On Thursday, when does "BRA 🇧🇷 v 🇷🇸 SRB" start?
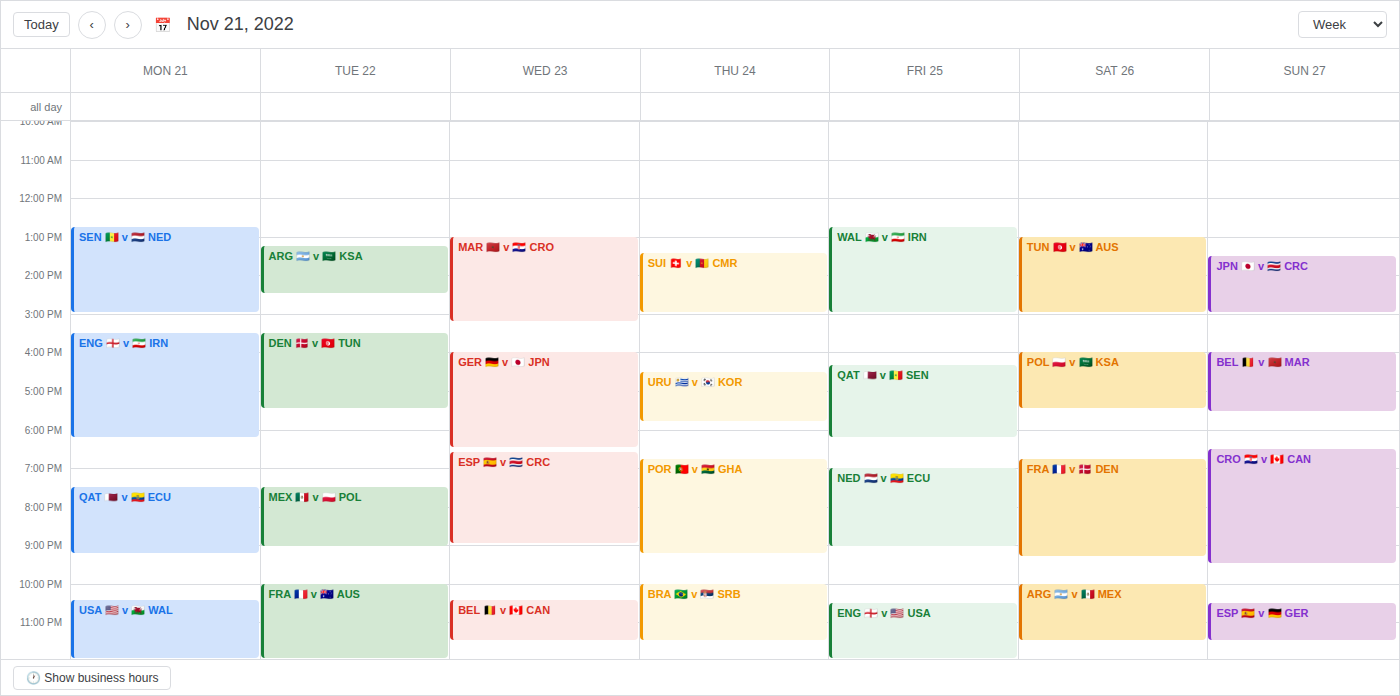
10:00 PM